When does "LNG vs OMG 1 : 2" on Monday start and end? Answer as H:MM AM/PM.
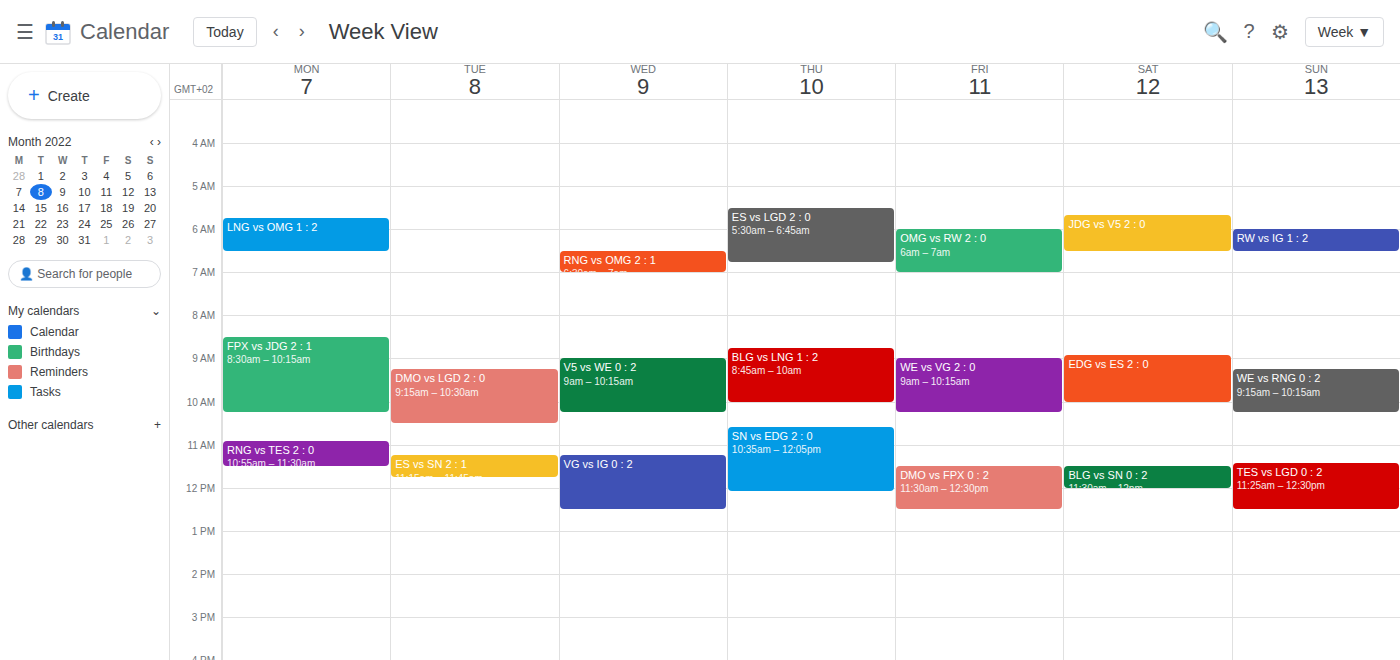
5:45 AM to 6:30 AM